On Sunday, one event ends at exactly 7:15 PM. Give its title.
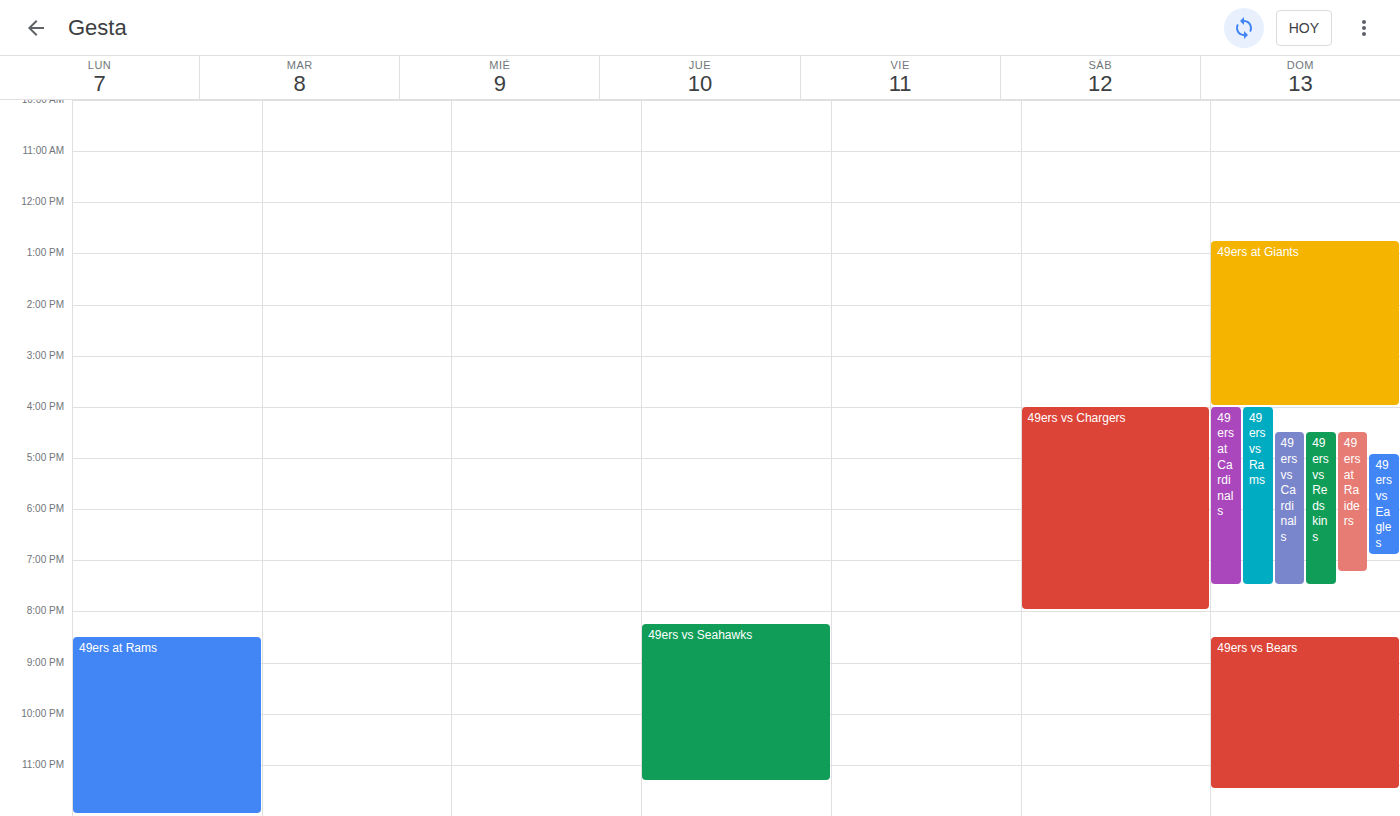
"49ers at Raiders"